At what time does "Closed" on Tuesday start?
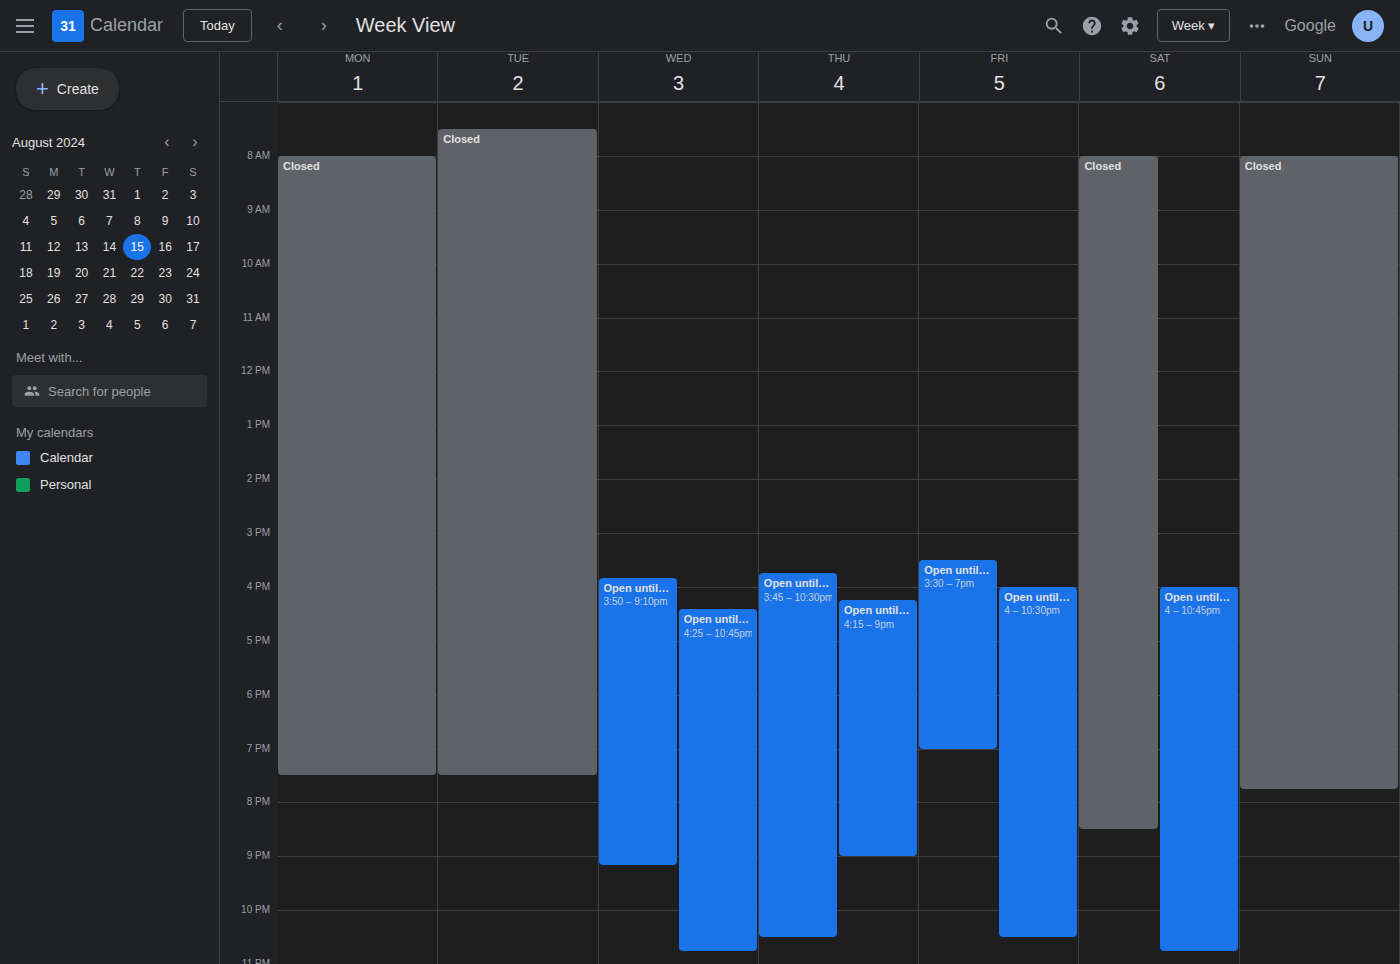
7:30 AM